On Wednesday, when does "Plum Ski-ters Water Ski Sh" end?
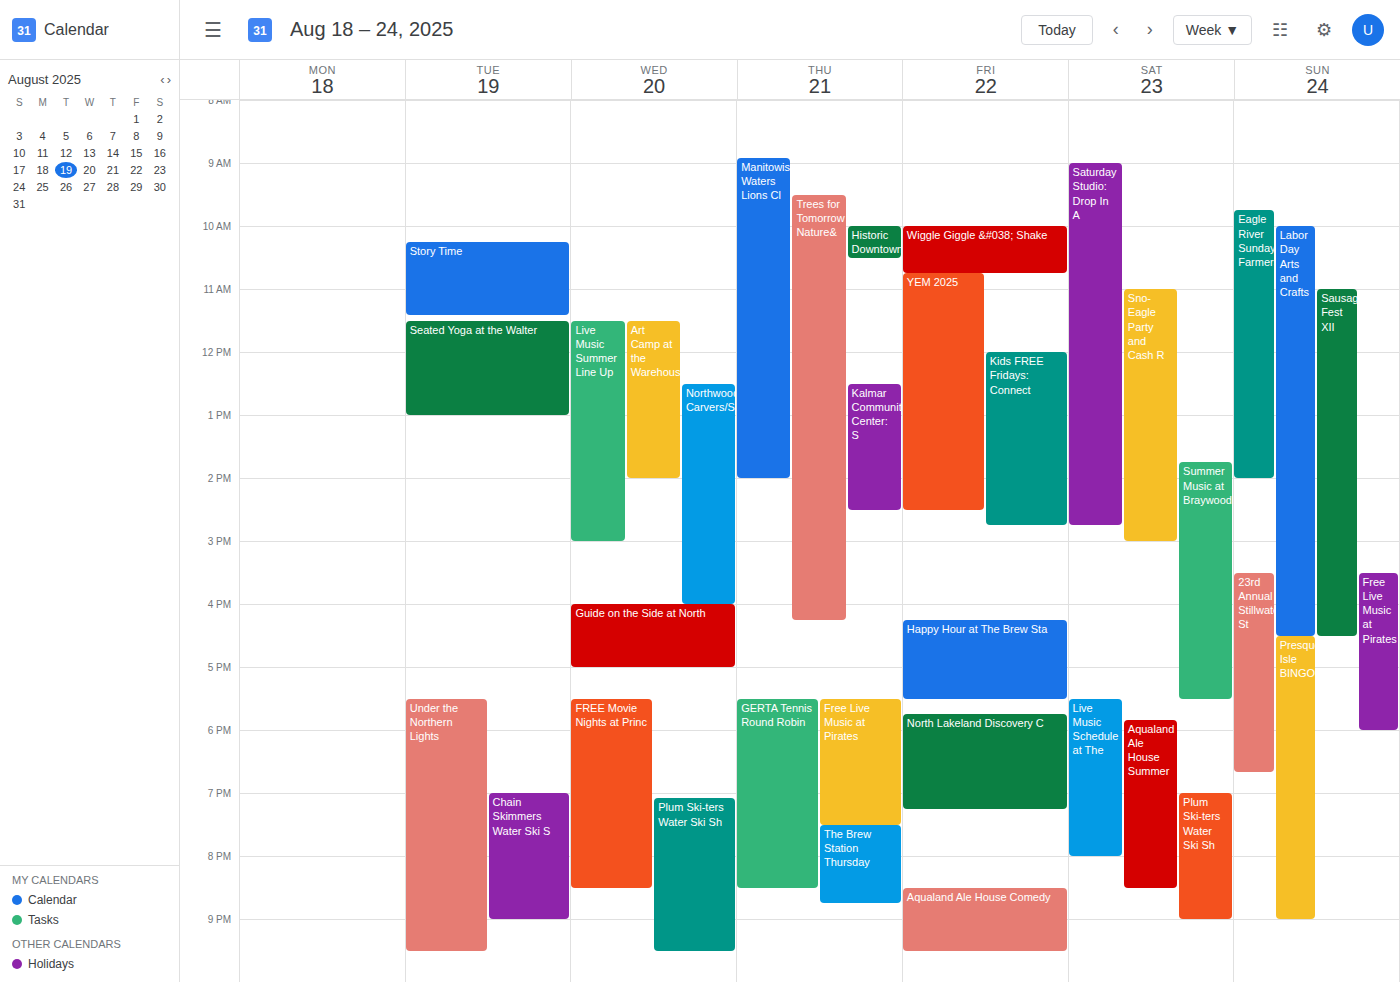
9:30 PM